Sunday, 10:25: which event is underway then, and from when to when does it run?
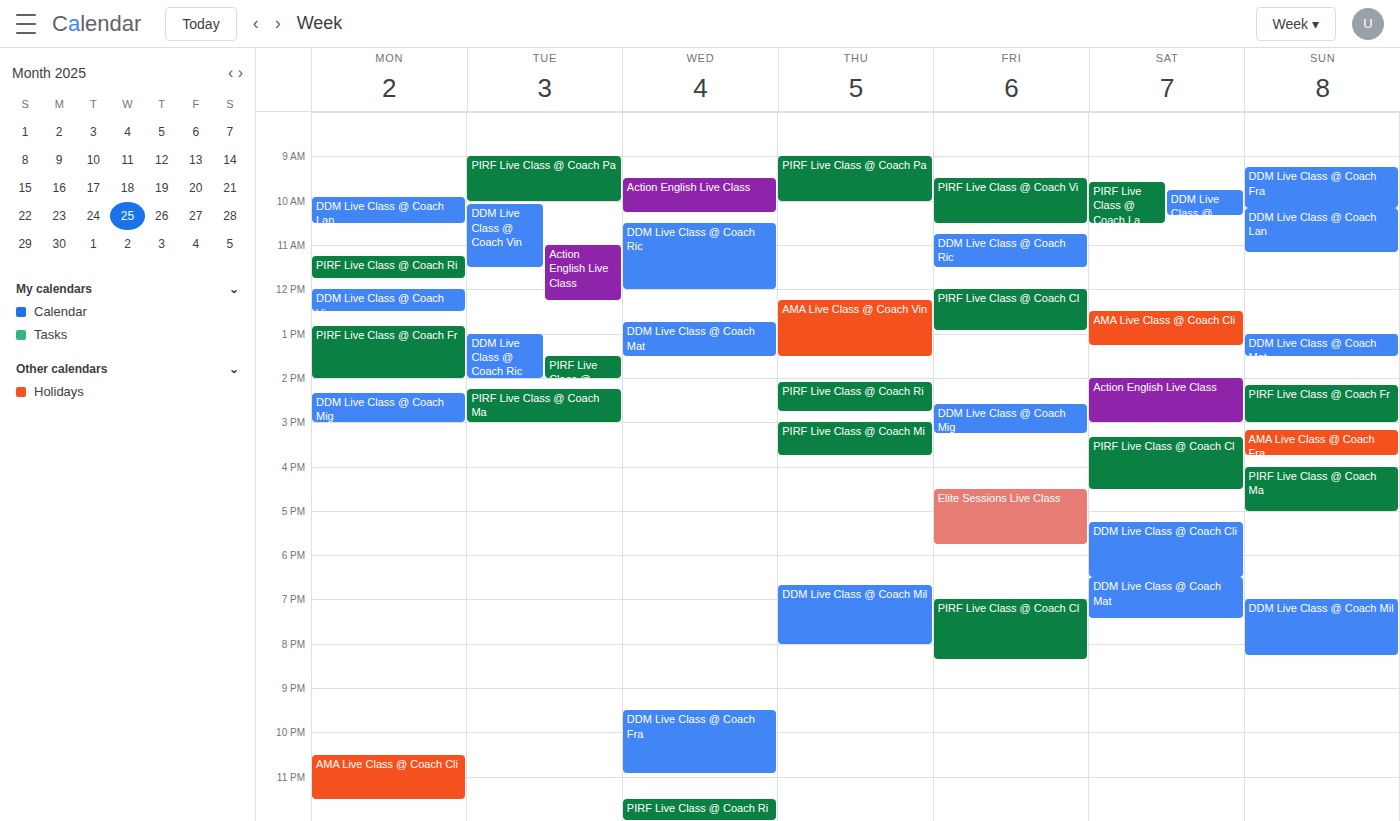
"DDM Live Class @ Coach Lan", 10:10 to 11:10